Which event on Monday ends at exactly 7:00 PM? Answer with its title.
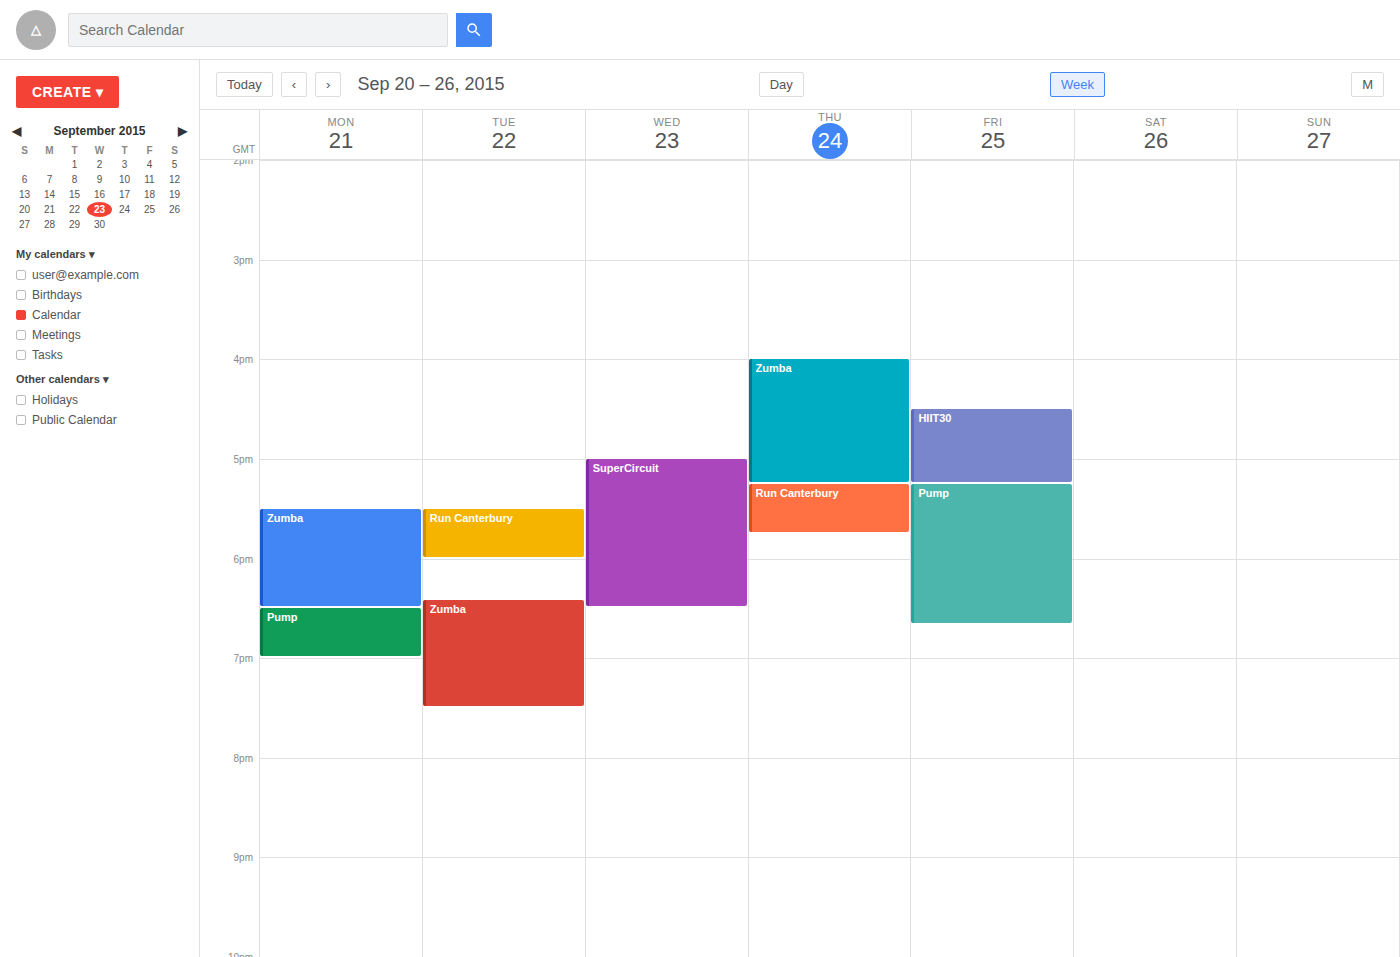
"Pump"